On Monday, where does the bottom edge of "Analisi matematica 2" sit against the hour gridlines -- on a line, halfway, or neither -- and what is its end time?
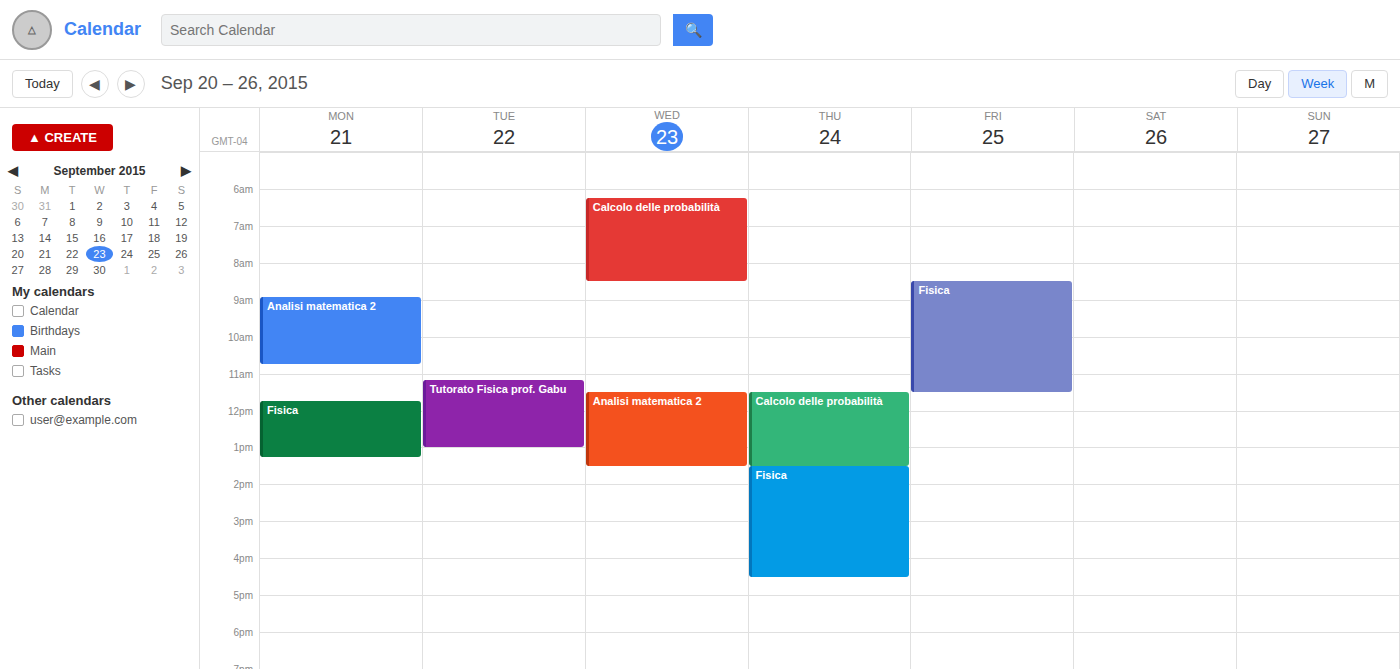
10:45 AM -- neither: three quarters of the way from the 10 AM line to the 11 AM line.